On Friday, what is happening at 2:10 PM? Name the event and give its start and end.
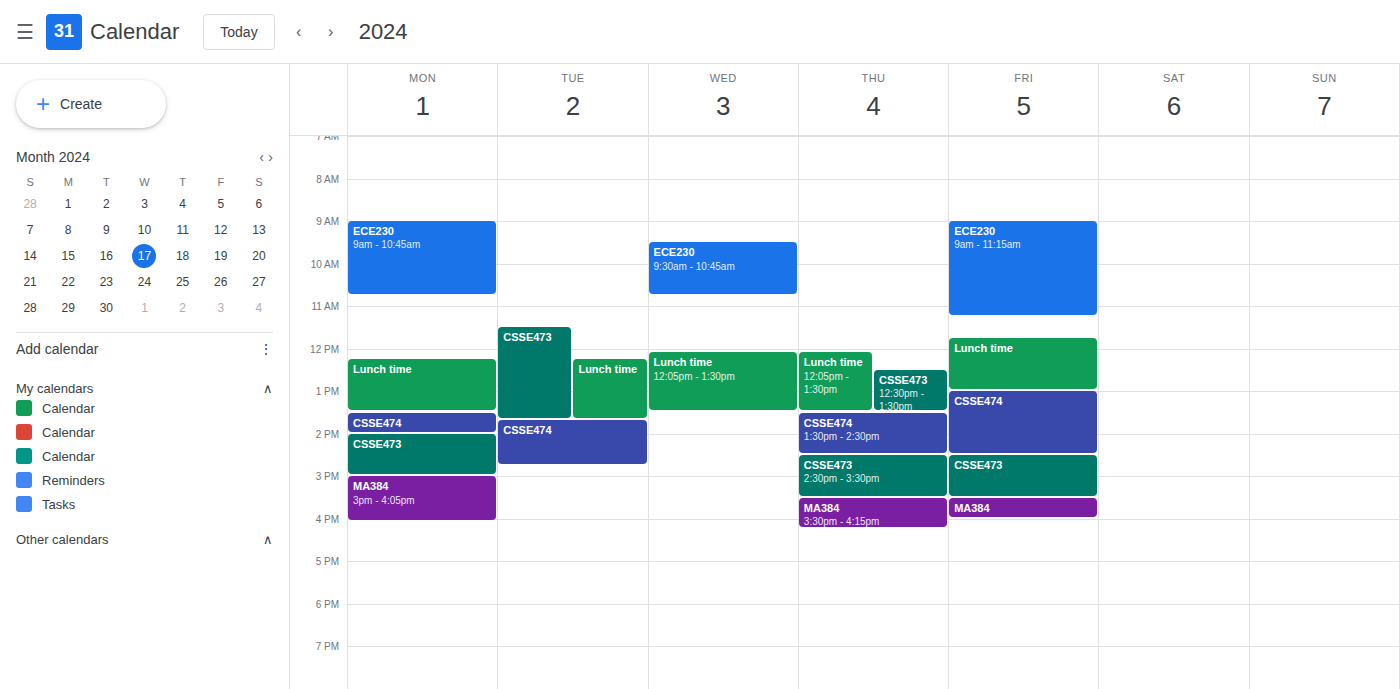
"CSSE474", 1:00 PM to 2:30 PM